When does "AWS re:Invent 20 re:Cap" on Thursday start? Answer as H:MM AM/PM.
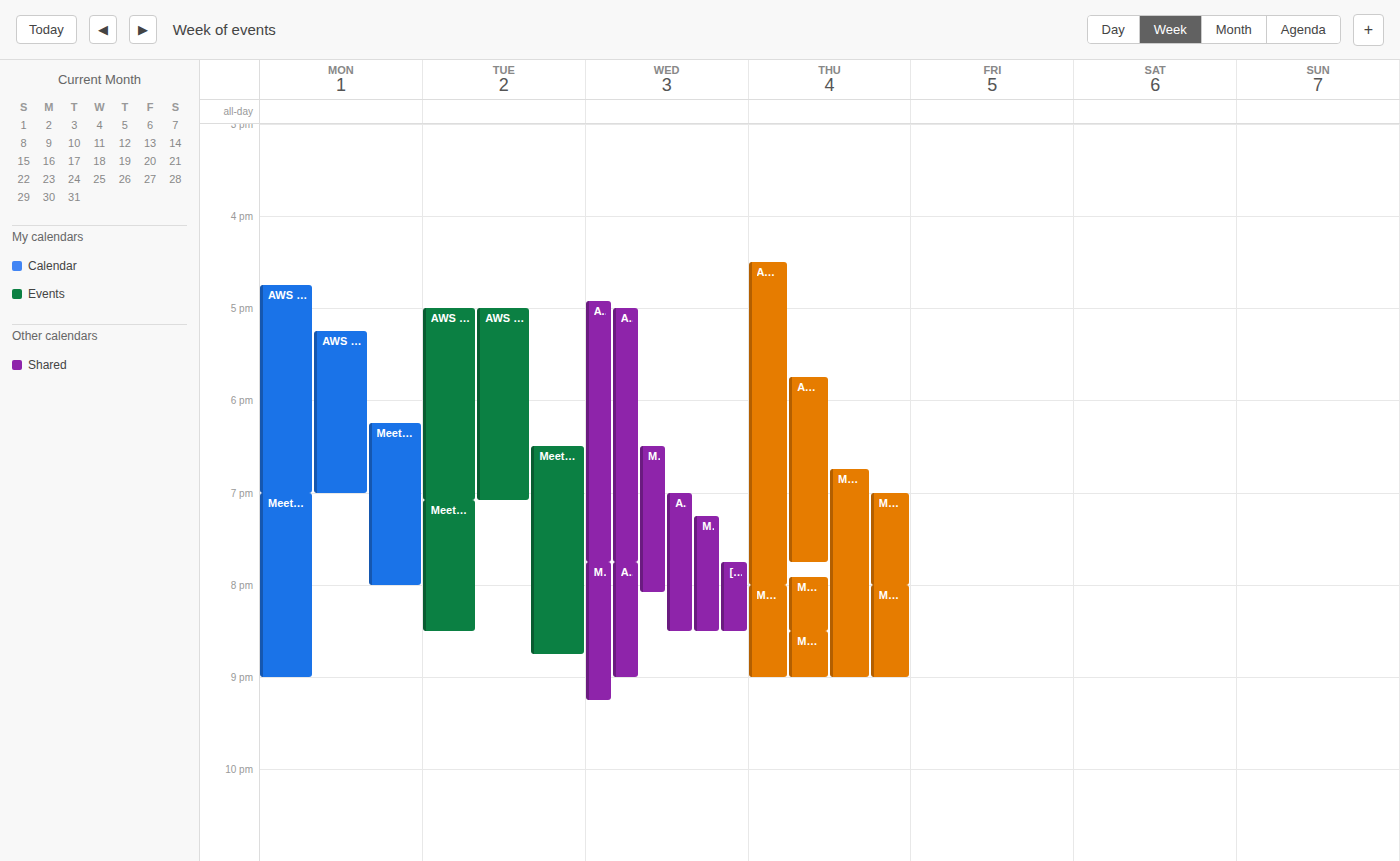
4:30 PM